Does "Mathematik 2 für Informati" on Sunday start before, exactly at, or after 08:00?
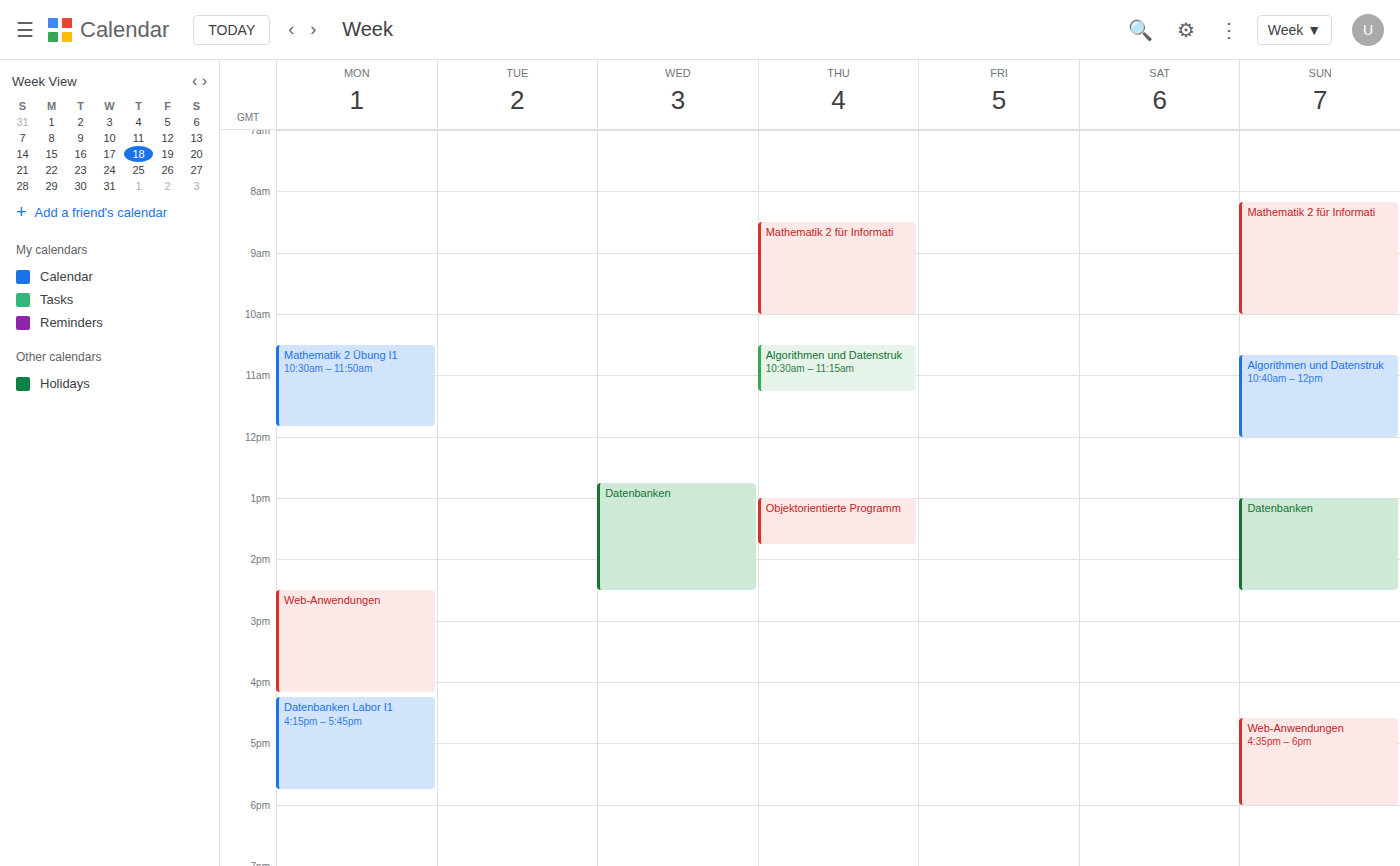
08:10 -- after 08:00, 10 minutes below the 08:00 line.